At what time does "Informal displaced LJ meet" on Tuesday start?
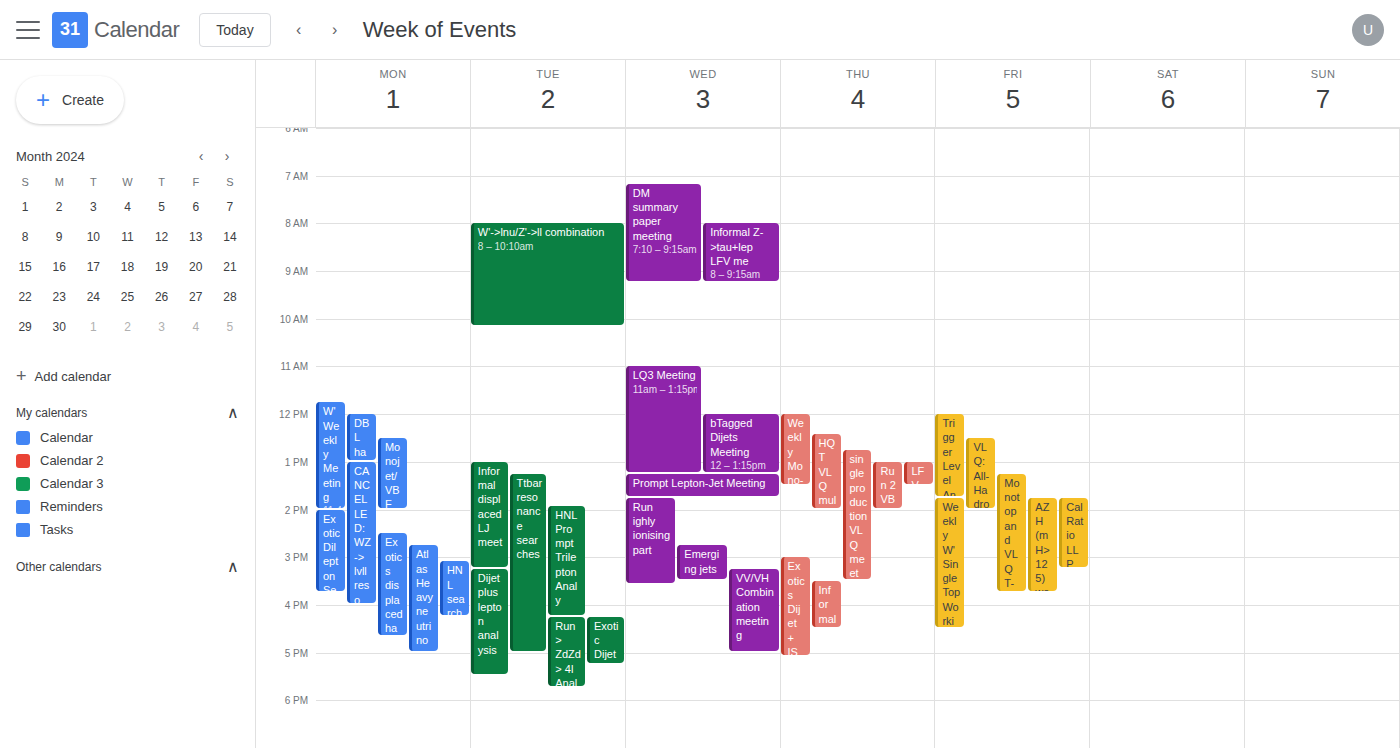
1:00 PM